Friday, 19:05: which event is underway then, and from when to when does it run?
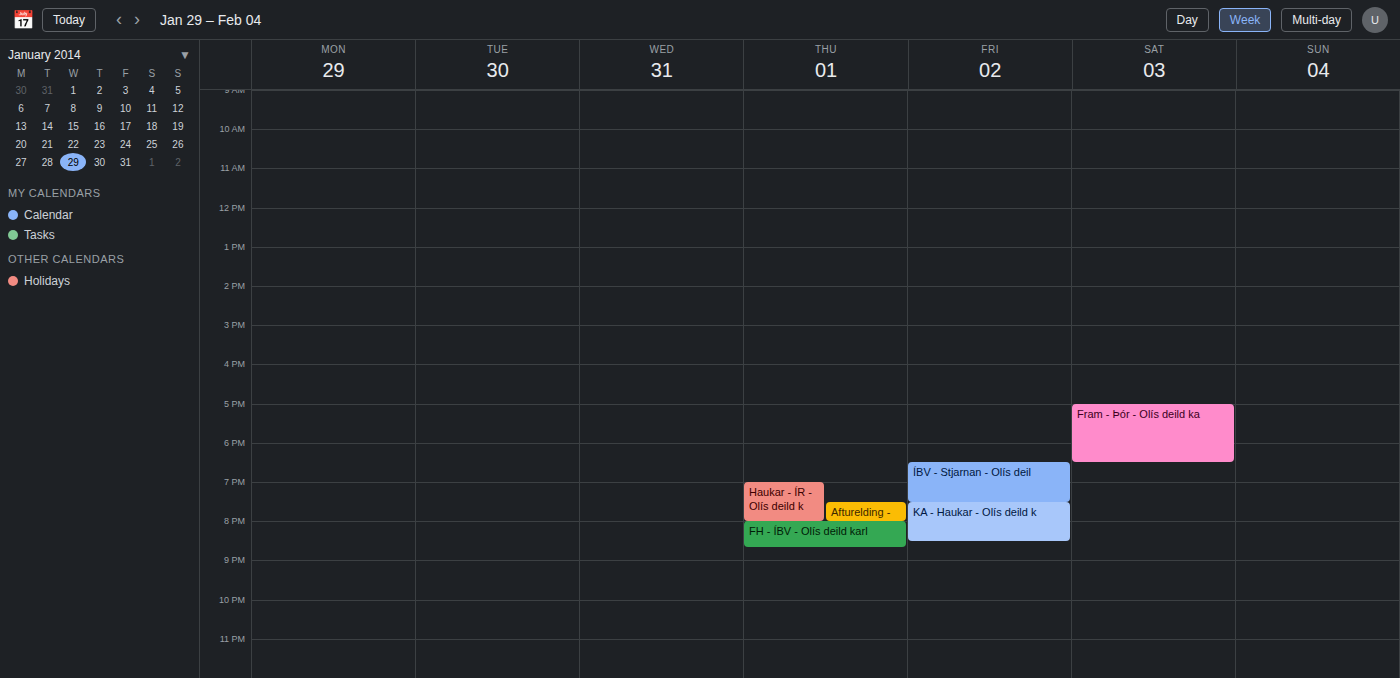
"ÍBV - Stjarnan - Olís deil", 18:30 to 19:30